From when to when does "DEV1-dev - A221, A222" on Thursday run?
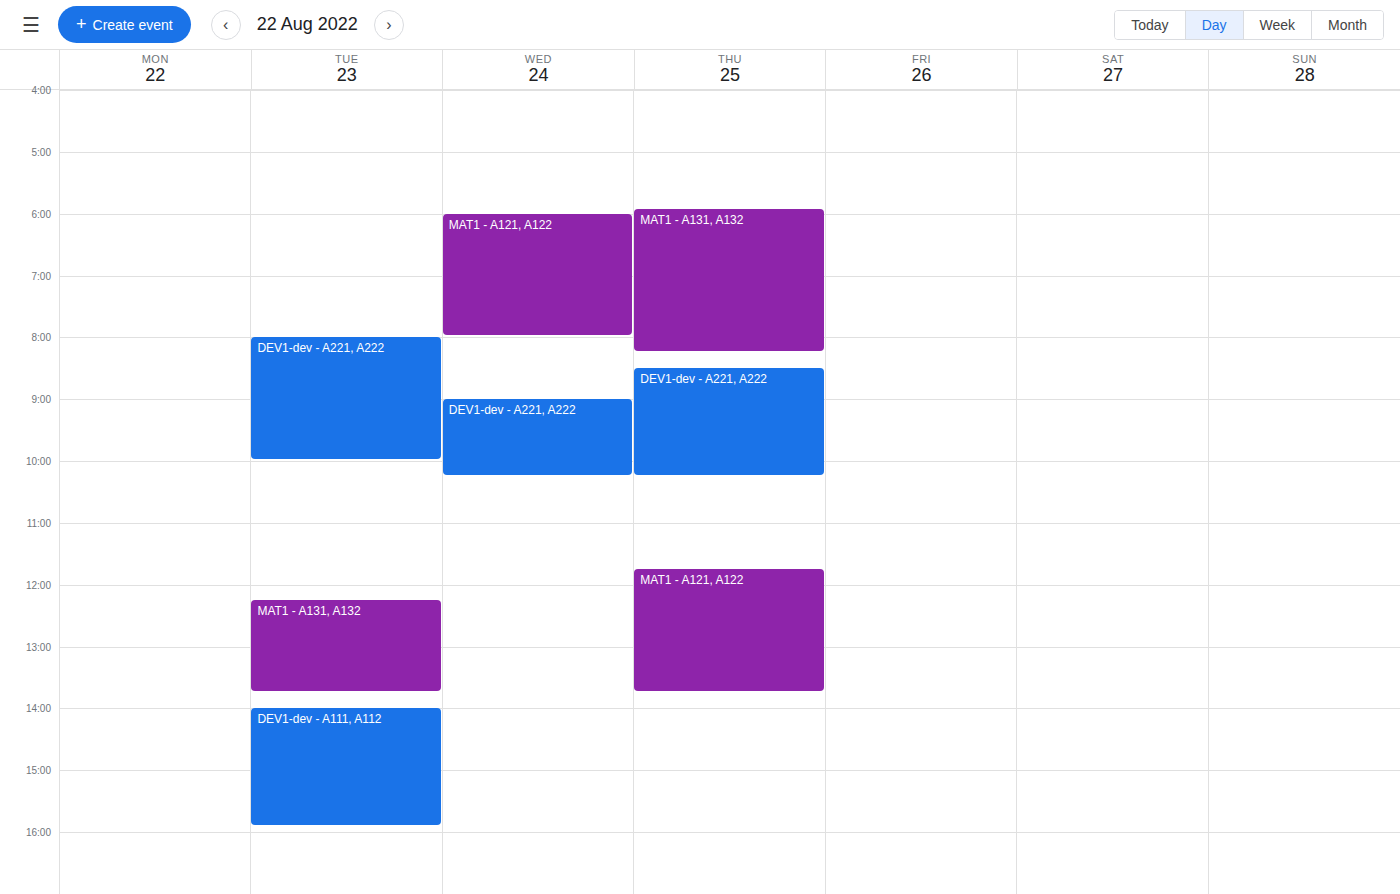
8:30 AM to 10:15 AM